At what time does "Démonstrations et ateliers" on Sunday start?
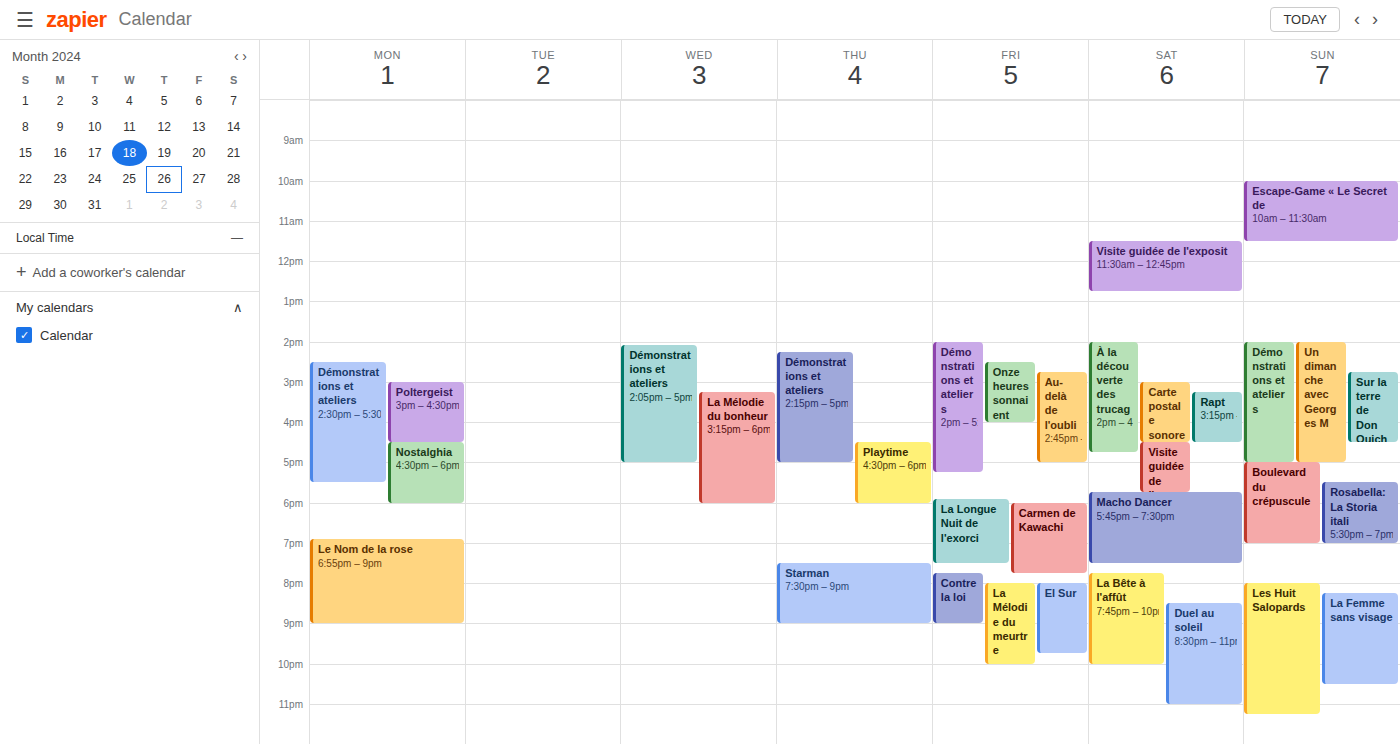
2:00 PM